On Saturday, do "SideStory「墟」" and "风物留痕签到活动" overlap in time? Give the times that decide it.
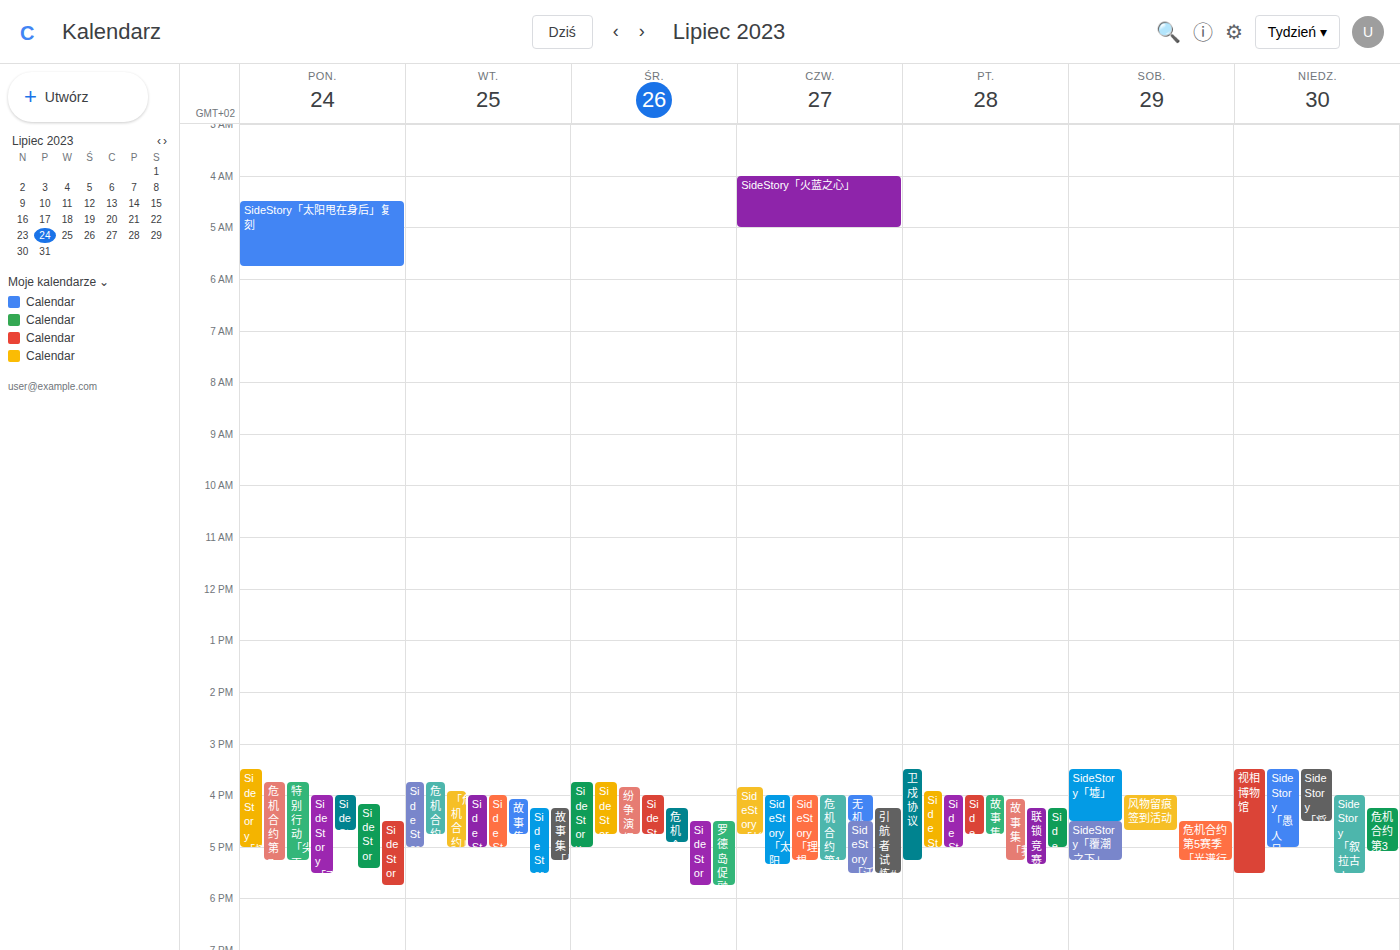
"风物留痕签到活动" starts at 4:00 PM, before "SideStory「墟」" ends at 4:30 PM -- they overlap.